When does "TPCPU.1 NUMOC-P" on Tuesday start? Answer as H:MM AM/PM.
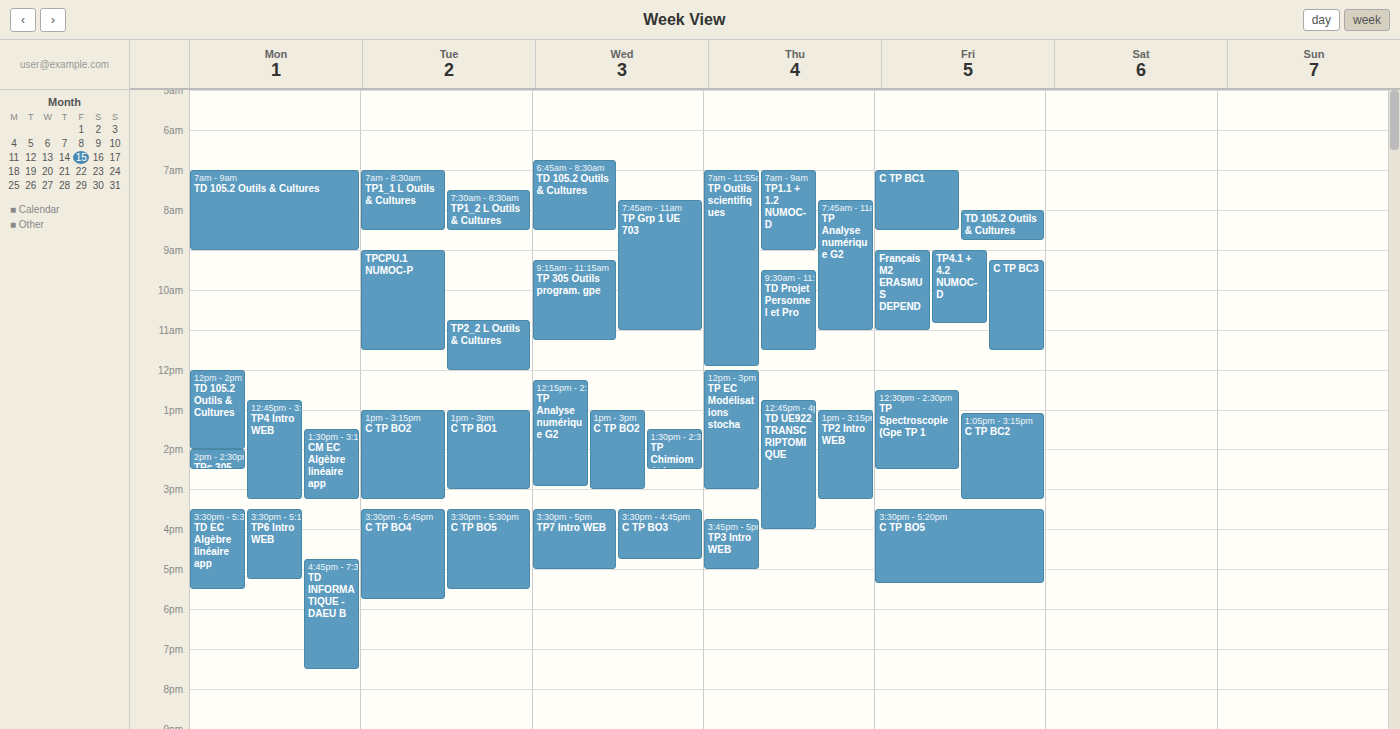
9:00 AM